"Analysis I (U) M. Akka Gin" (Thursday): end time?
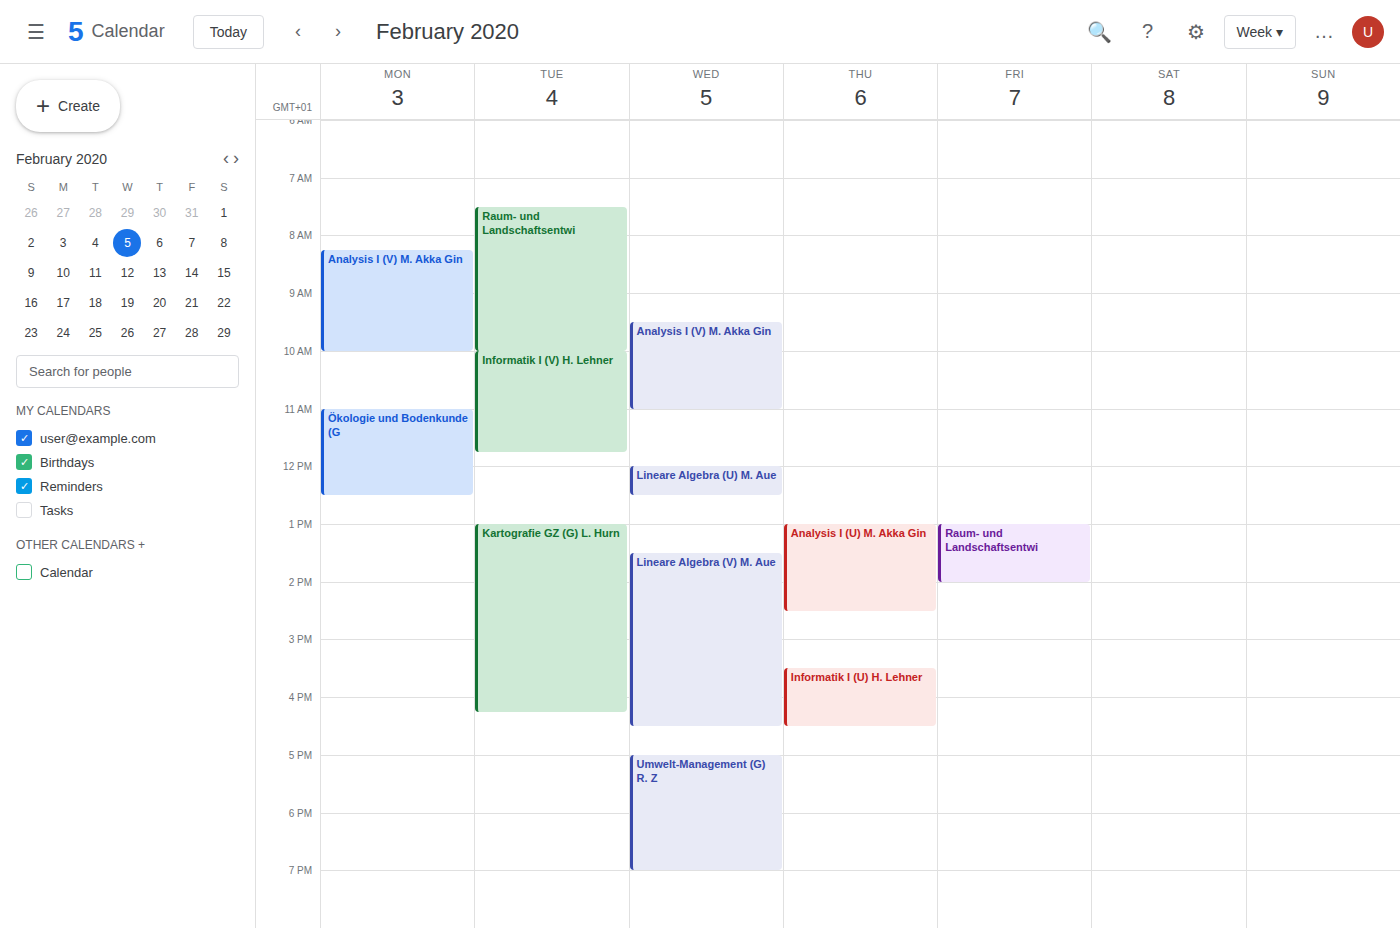
2:30 PM